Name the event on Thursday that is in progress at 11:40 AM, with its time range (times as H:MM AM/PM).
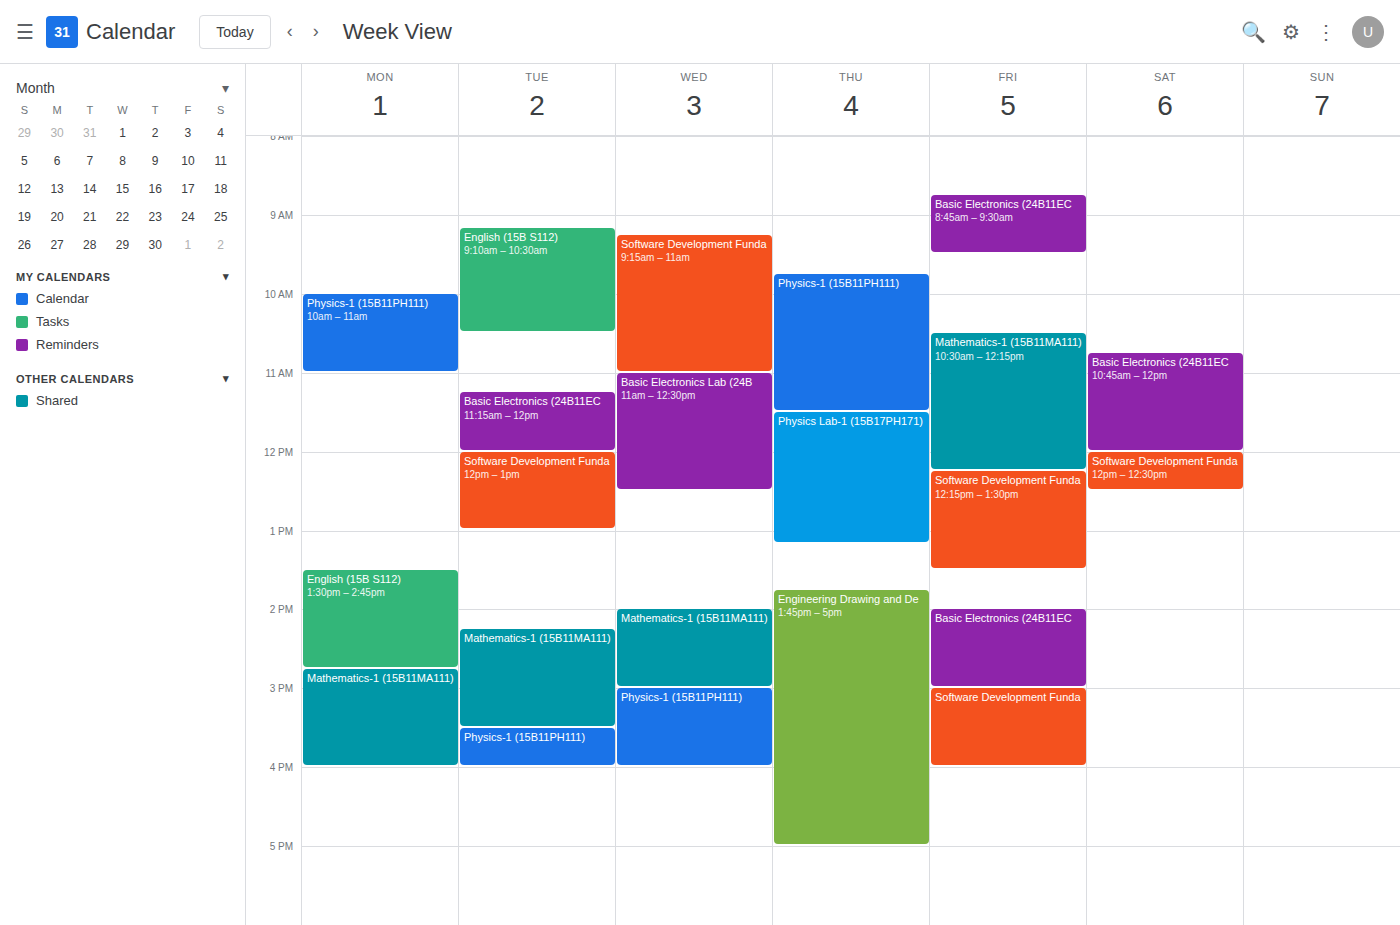
"Physics Lab-1 (15B17PH171)", 11:30 AM to 1:10 PM